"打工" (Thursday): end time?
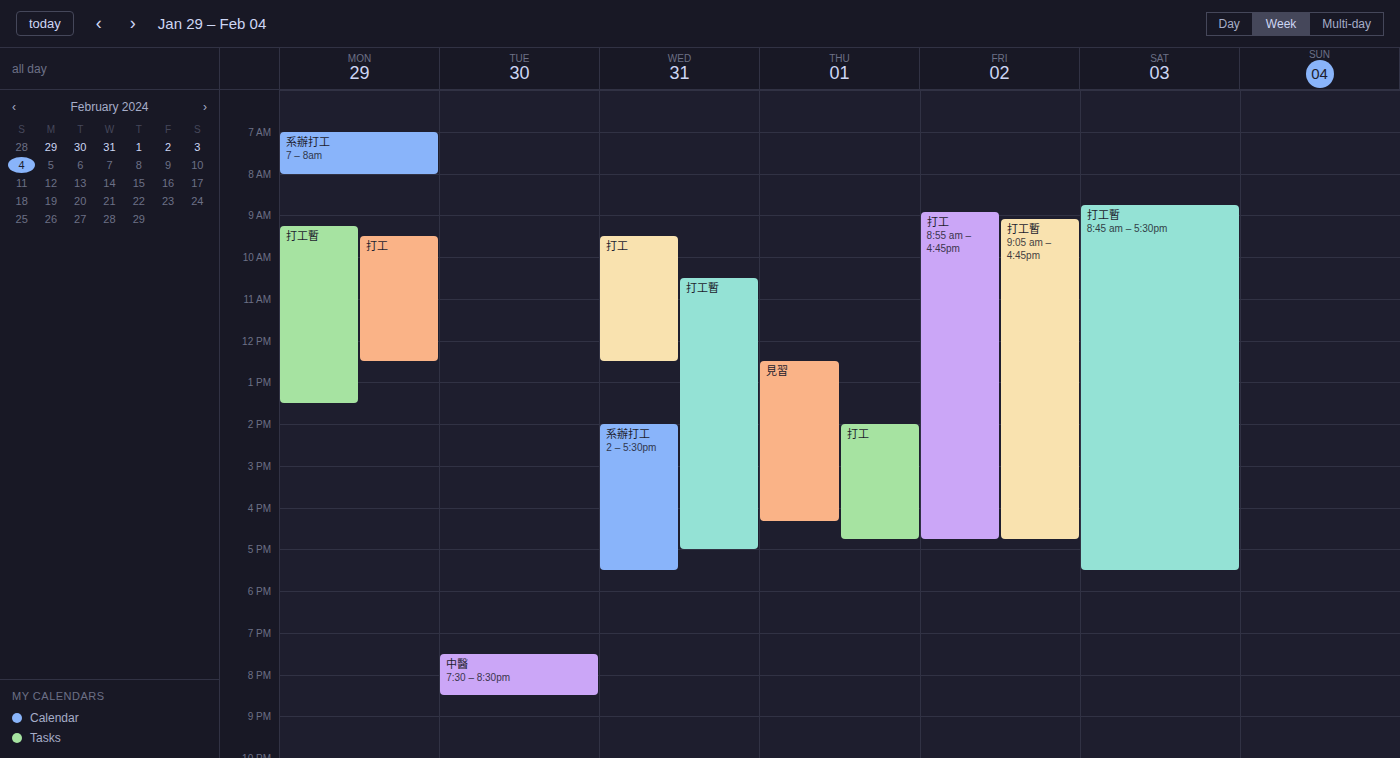
4:45 PM